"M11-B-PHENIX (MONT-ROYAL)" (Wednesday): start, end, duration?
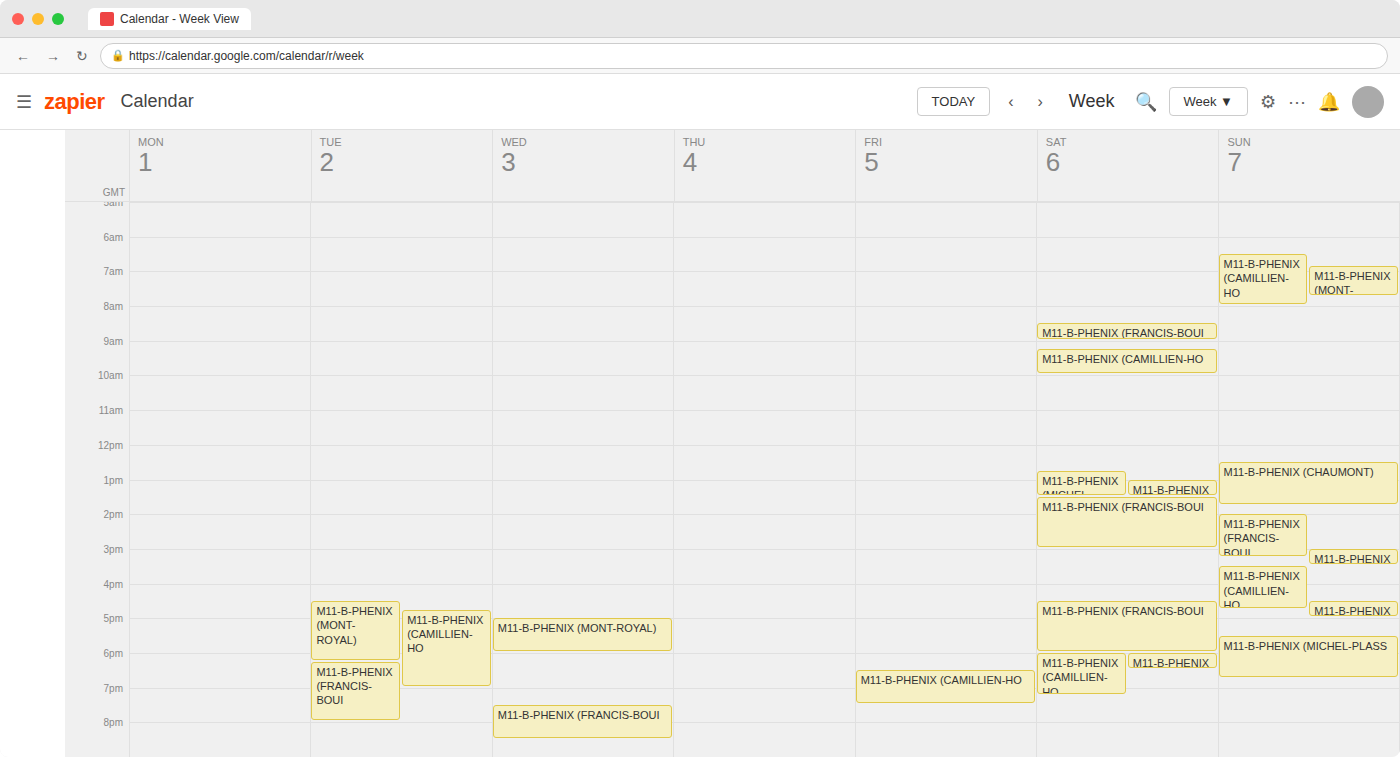
5:00 PM to 6:00 PM, 1 hour